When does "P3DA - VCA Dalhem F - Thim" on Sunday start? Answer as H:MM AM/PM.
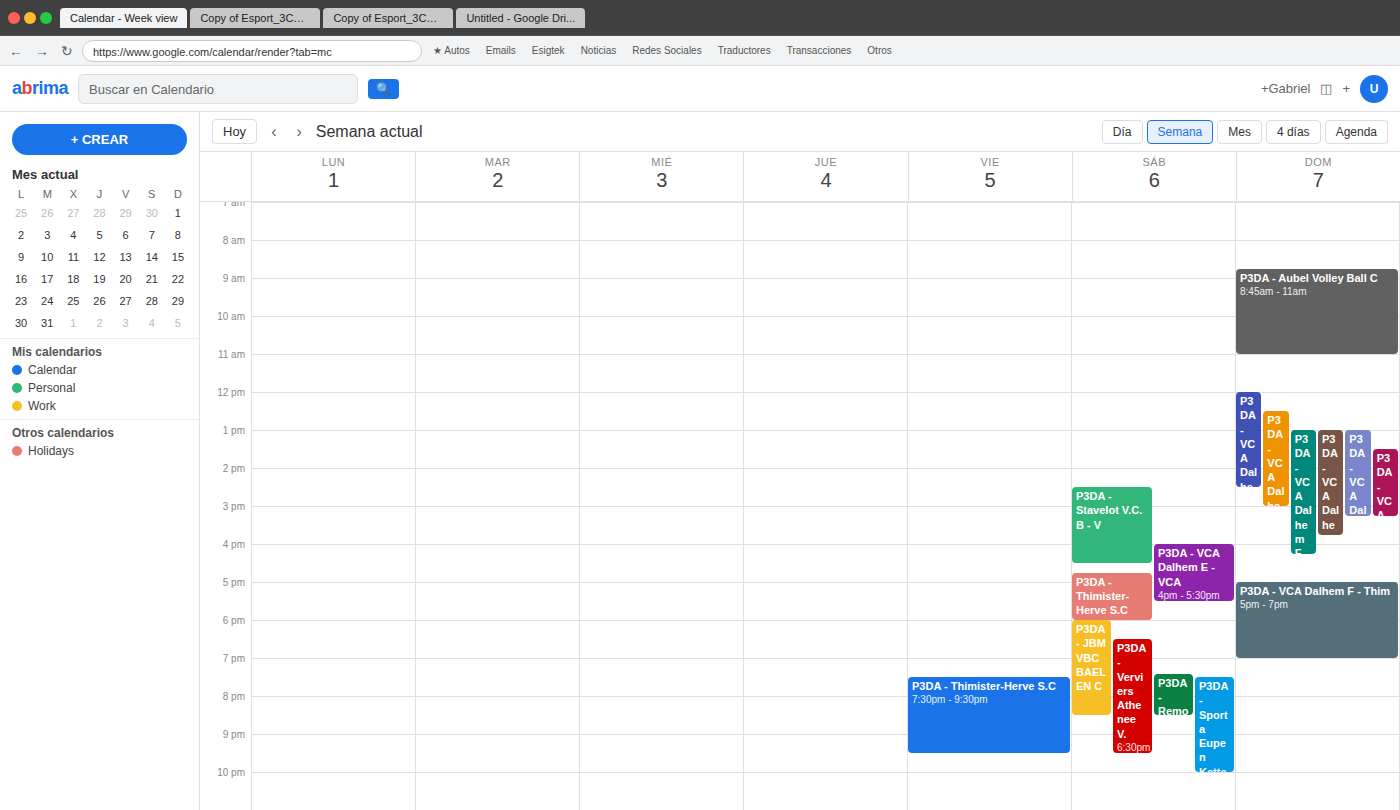
5:00 PM